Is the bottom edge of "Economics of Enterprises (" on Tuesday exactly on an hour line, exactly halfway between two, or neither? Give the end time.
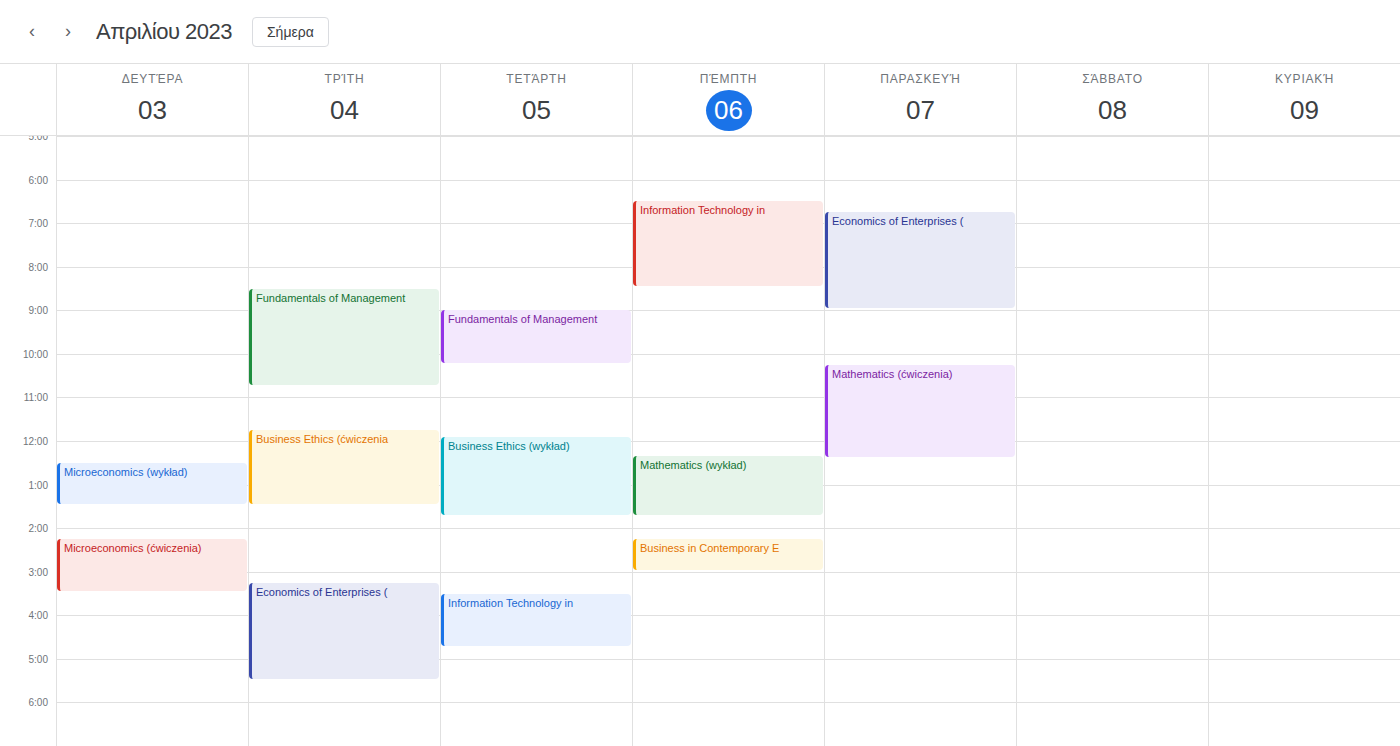
5:30 PM -- halfway between the 5 PM and 6 PM lines.